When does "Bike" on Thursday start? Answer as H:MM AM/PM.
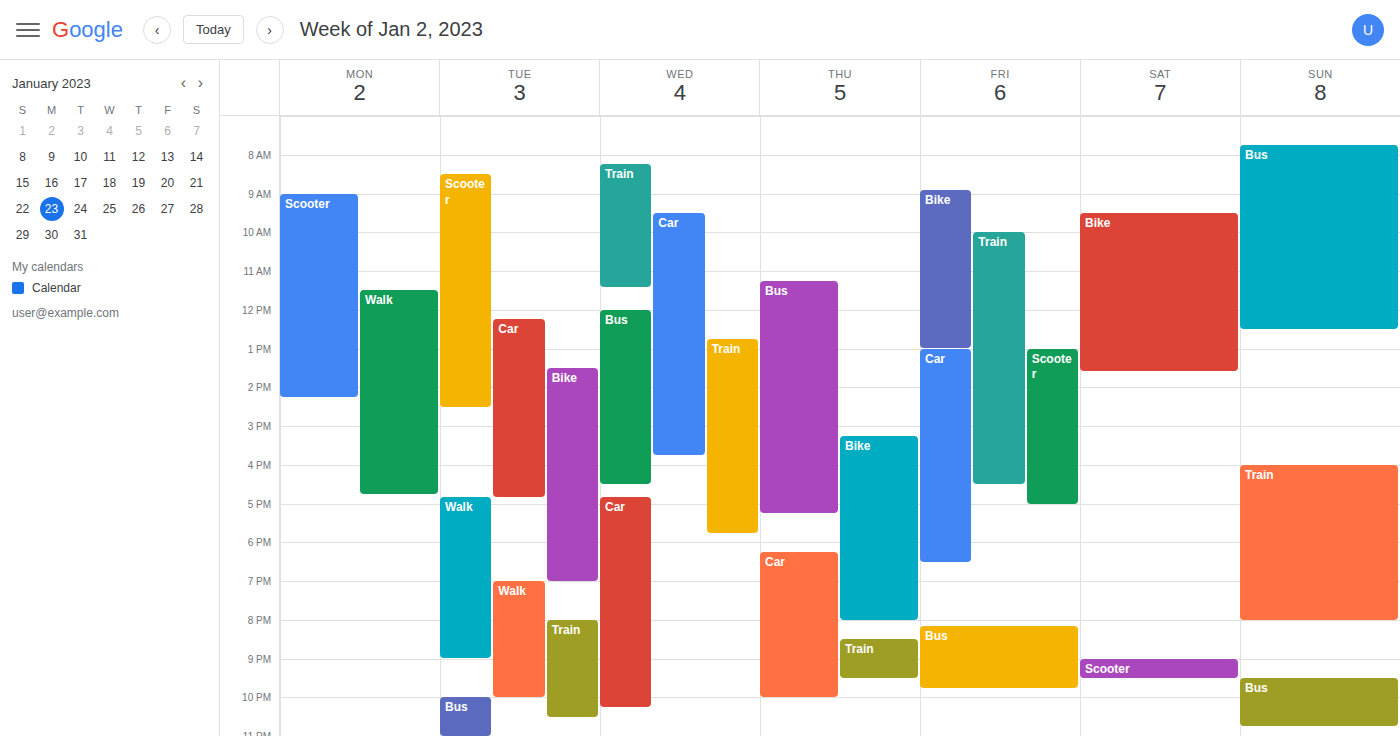
3:15 PM